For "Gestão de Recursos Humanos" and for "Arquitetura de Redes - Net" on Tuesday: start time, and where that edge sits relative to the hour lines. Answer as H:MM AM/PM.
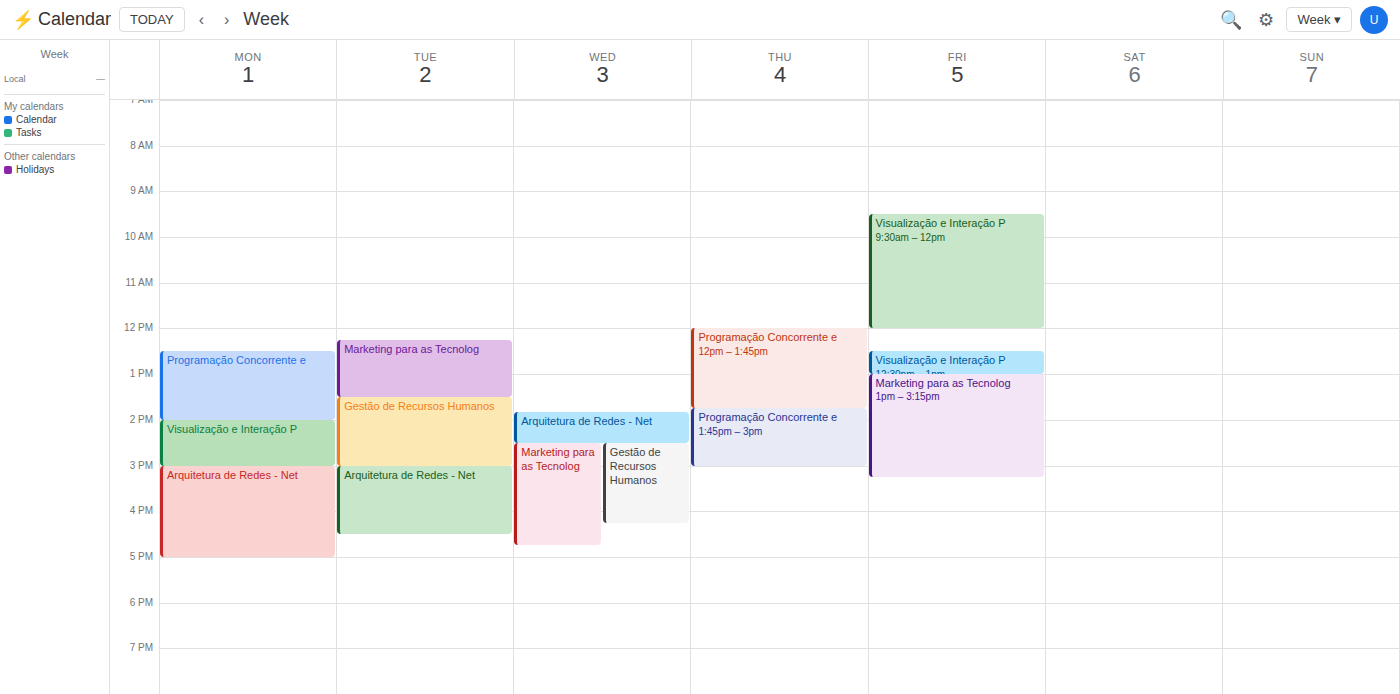
"Gestão de Recursos Humanos": 1:30 PM, halfway between the 1 PM and 2 PM lines. "Arquitetura de Redes - Net": 3:00 PM, exactly on the 3 PM line.